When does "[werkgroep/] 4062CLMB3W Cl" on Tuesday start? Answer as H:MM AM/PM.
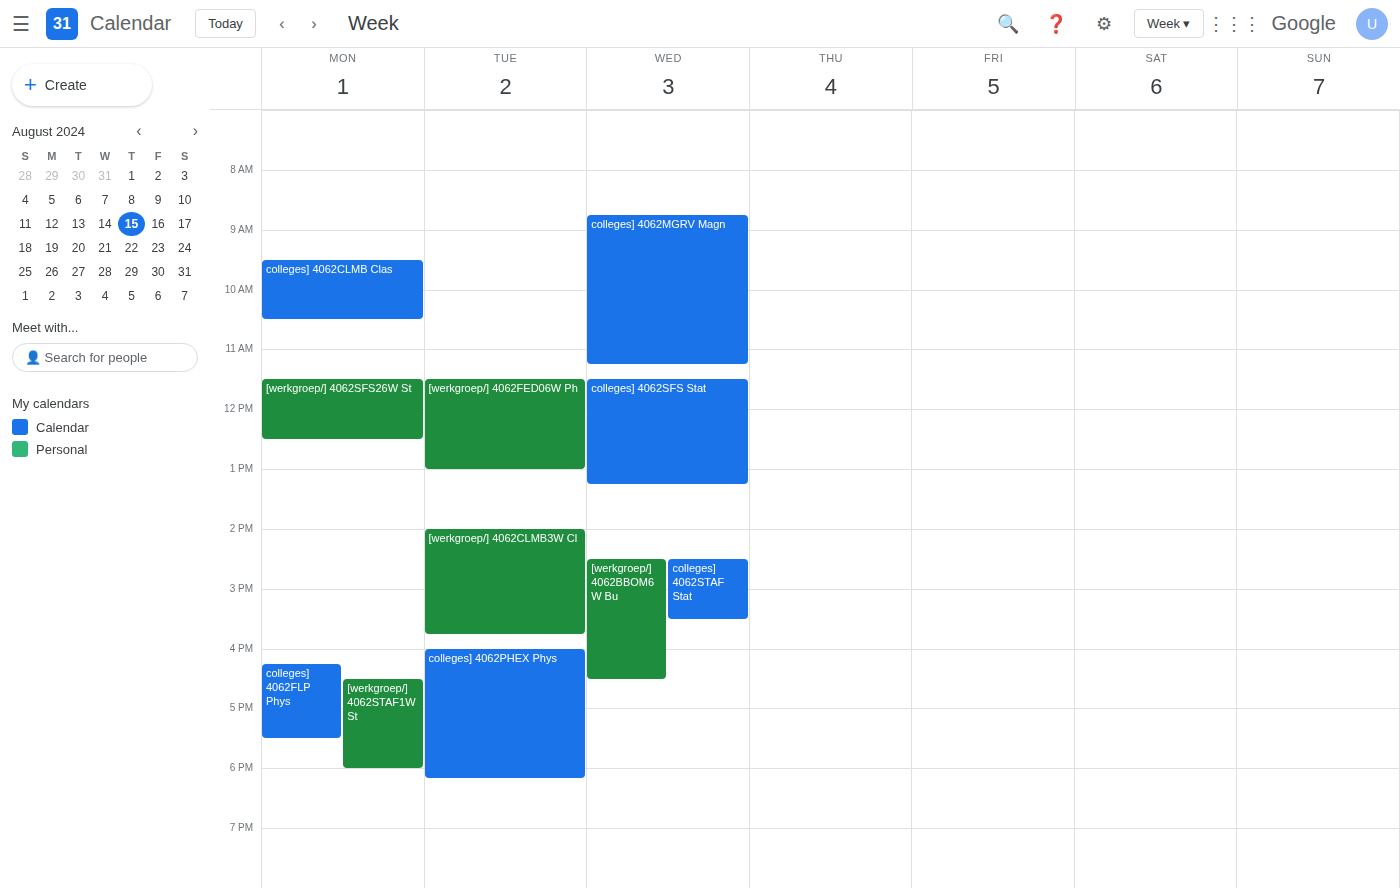
2:00 PM